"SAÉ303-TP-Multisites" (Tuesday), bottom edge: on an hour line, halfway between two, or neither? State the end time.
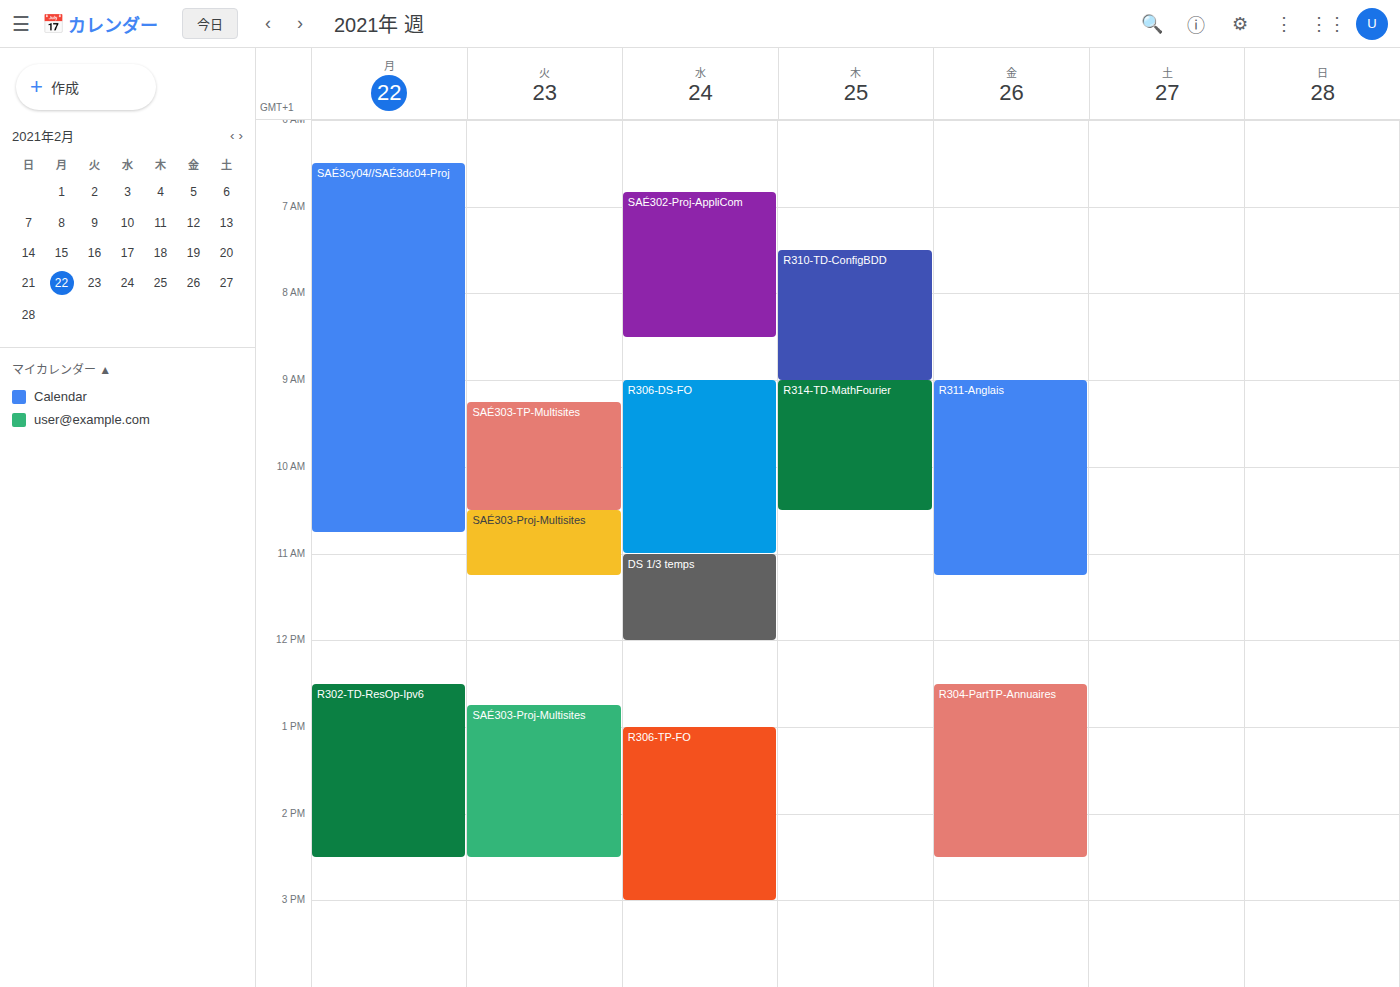
10:30 AM -- halfway between the 10 AM and 11 AM lines.